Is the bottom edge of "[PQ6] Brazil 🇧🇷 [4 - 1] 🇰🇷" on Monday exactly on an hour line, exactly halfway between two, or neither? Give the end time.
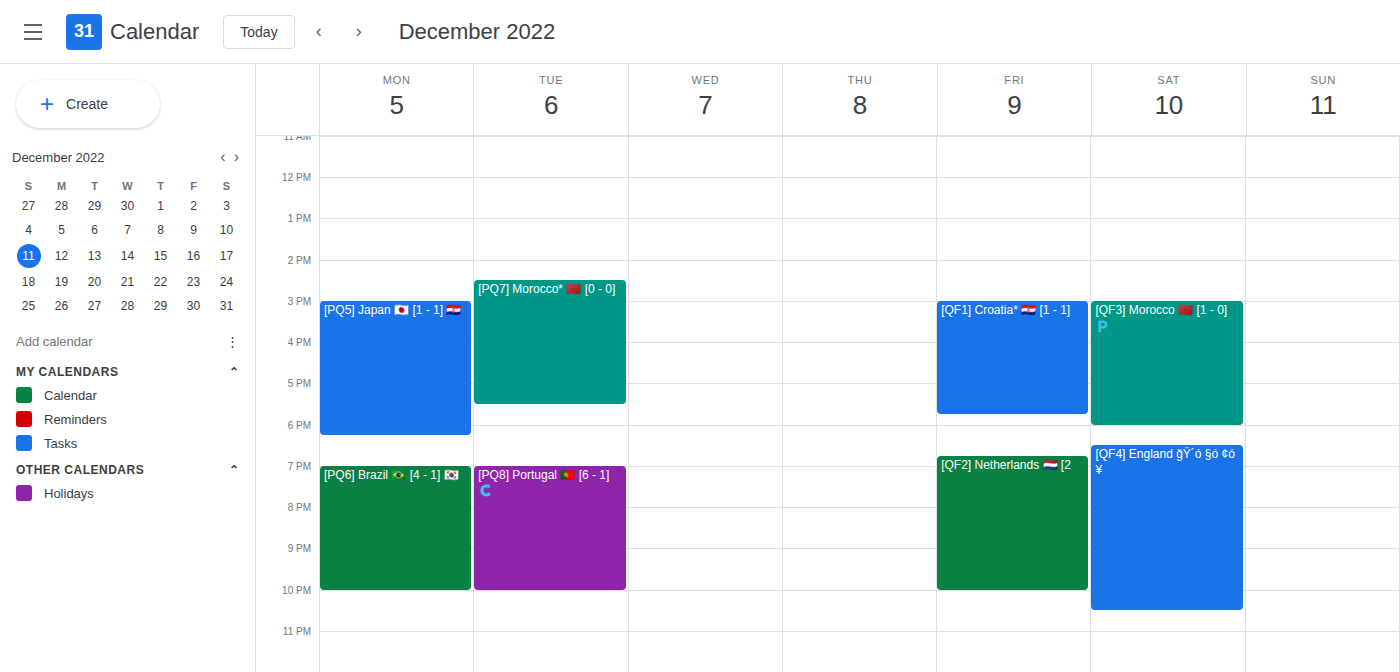
22:00 -- exactly on the 22:00 line.